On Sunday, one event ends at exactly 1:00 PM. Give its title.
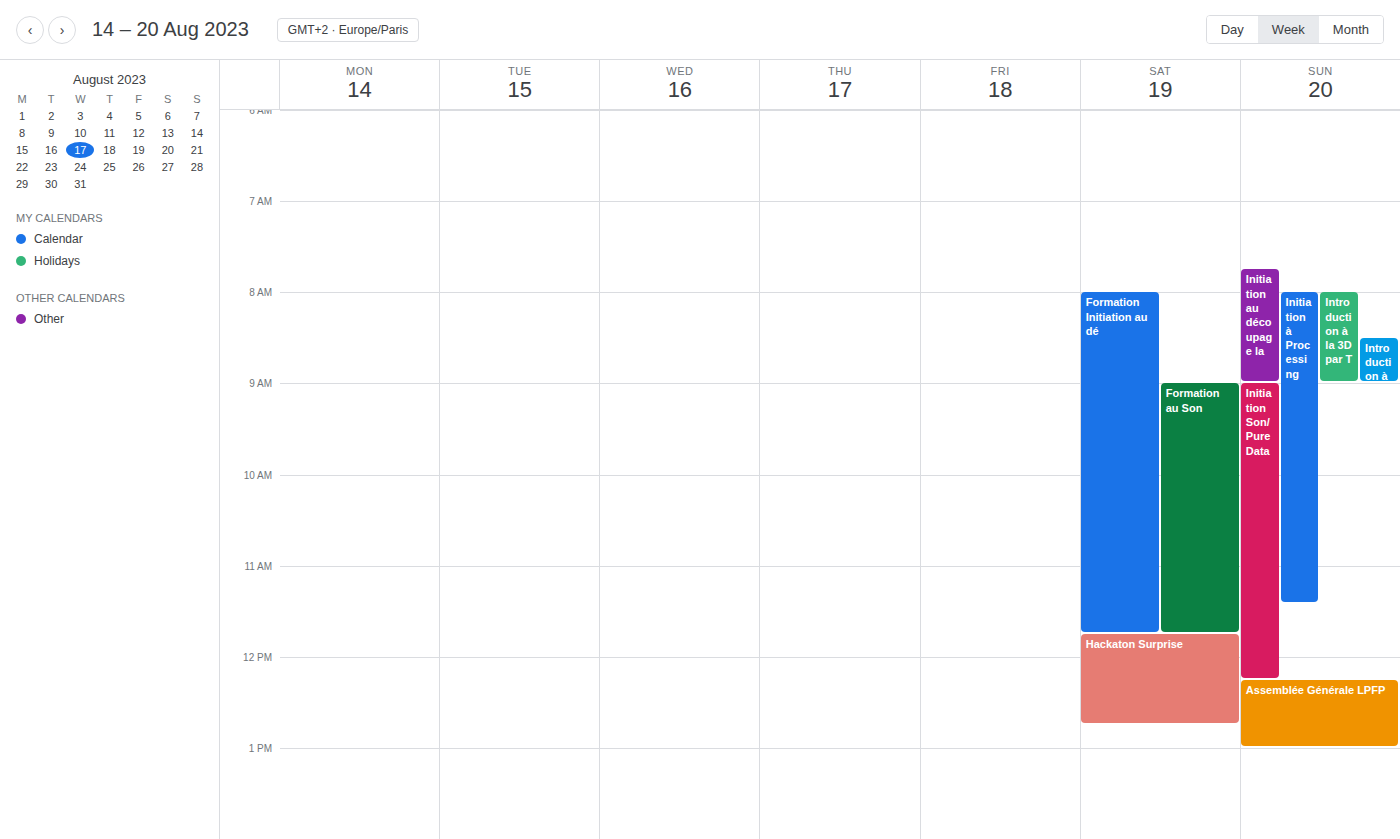
"Assemblée Générale LPFP"